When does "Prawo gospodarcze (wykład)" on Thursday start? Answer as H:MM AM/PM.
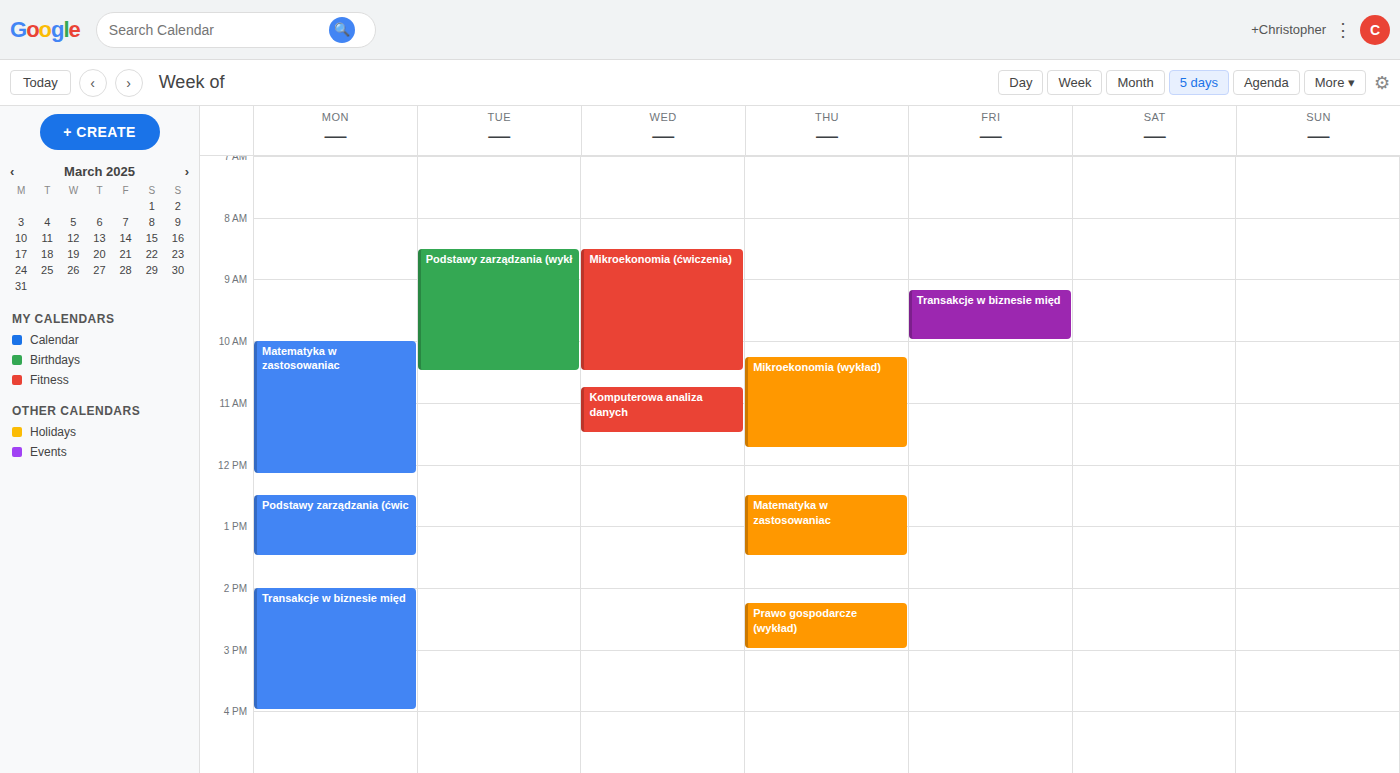
2:15 PM